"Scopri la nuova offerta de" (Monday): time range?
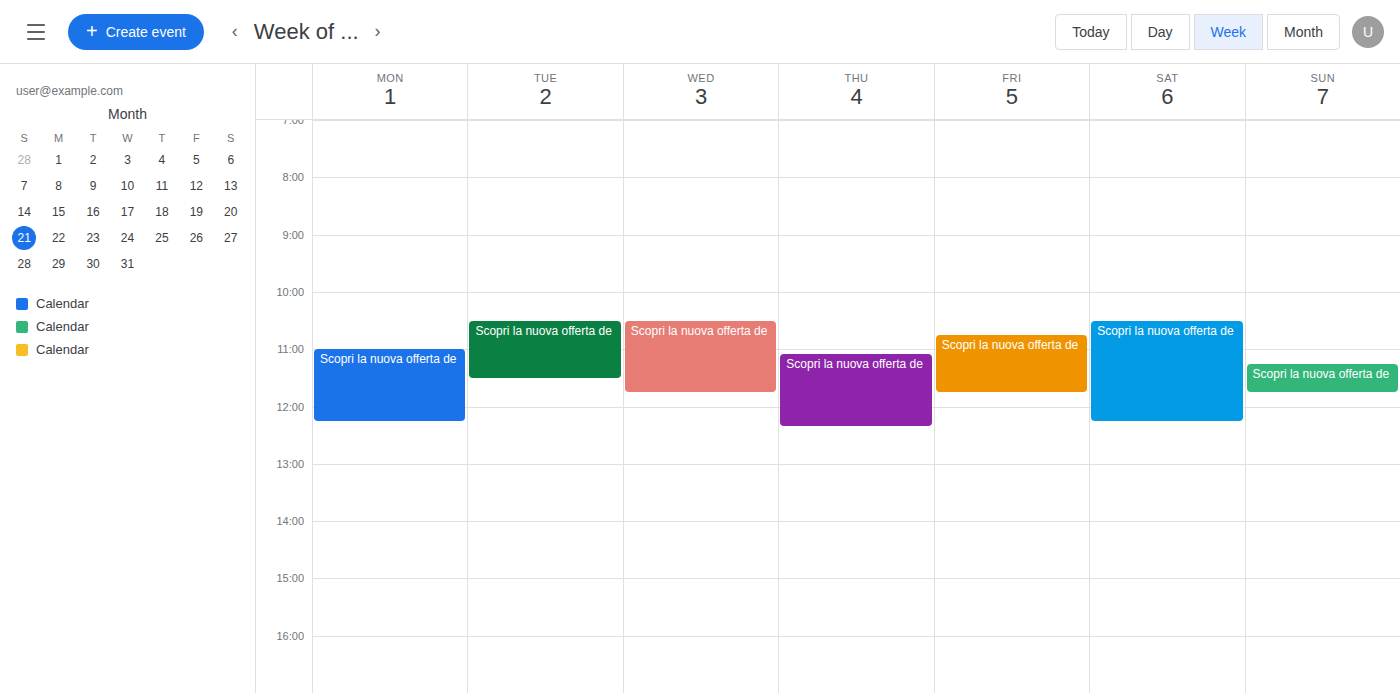
11:00 AM to 12:15 PM